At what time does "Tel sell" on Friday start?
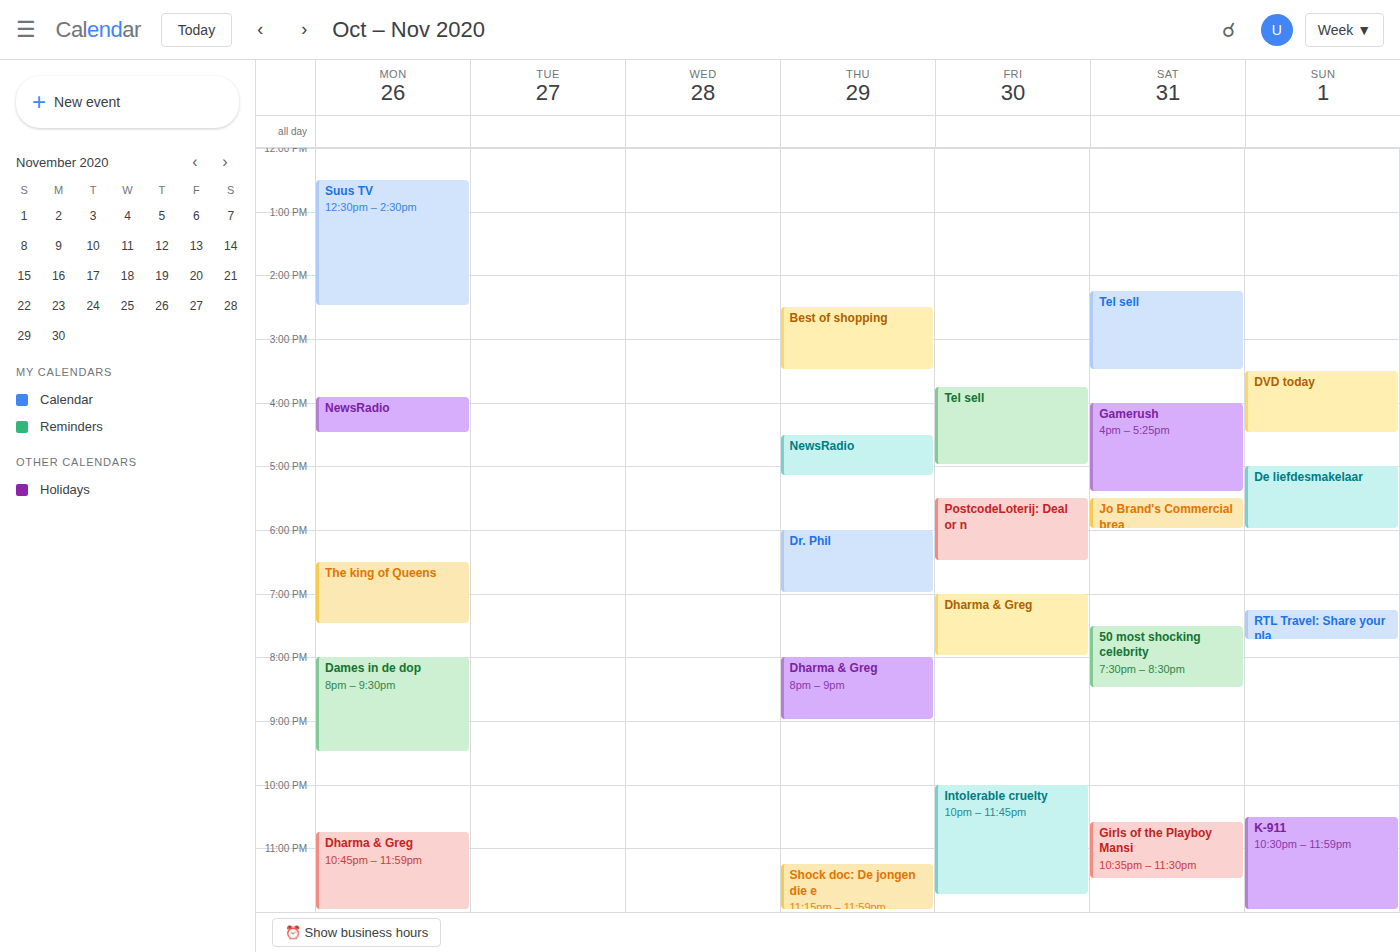
3:45 PM